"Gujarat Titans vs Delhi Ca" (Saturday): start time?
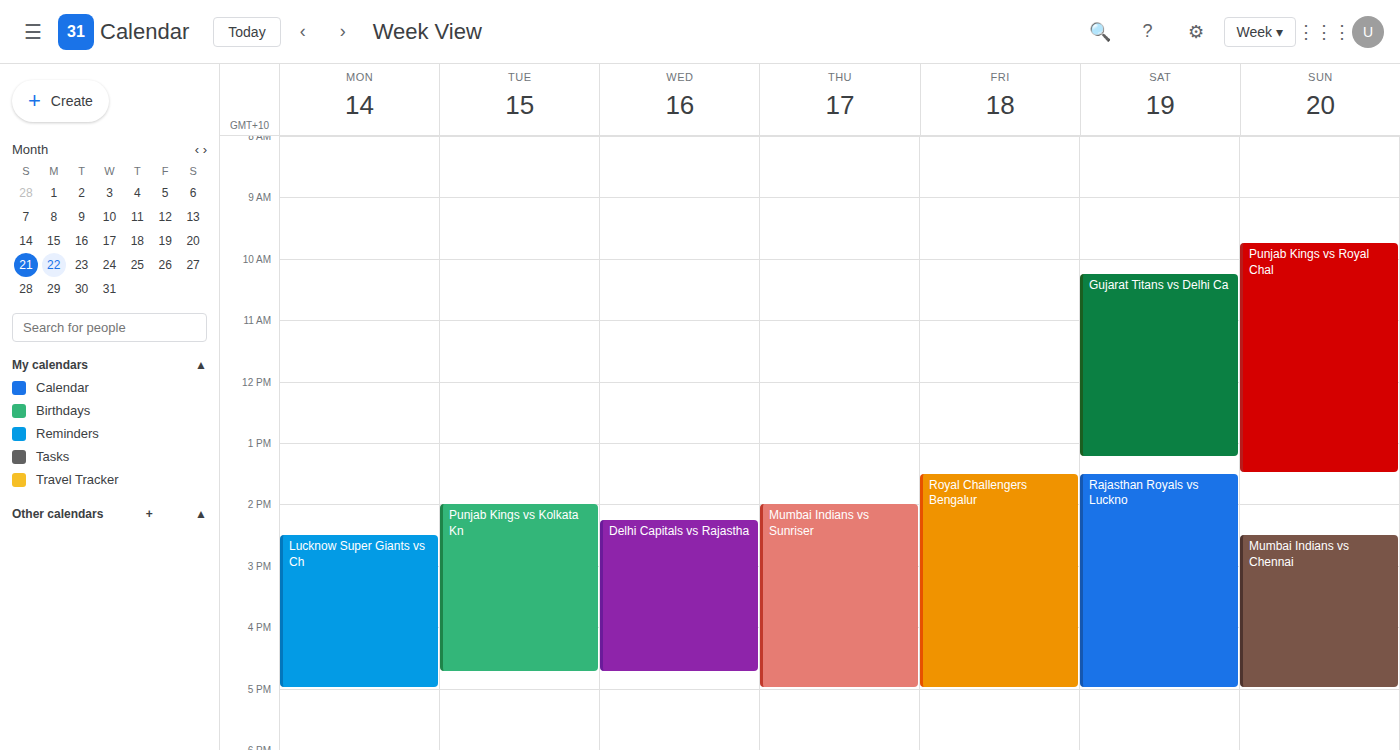
10:15 AM